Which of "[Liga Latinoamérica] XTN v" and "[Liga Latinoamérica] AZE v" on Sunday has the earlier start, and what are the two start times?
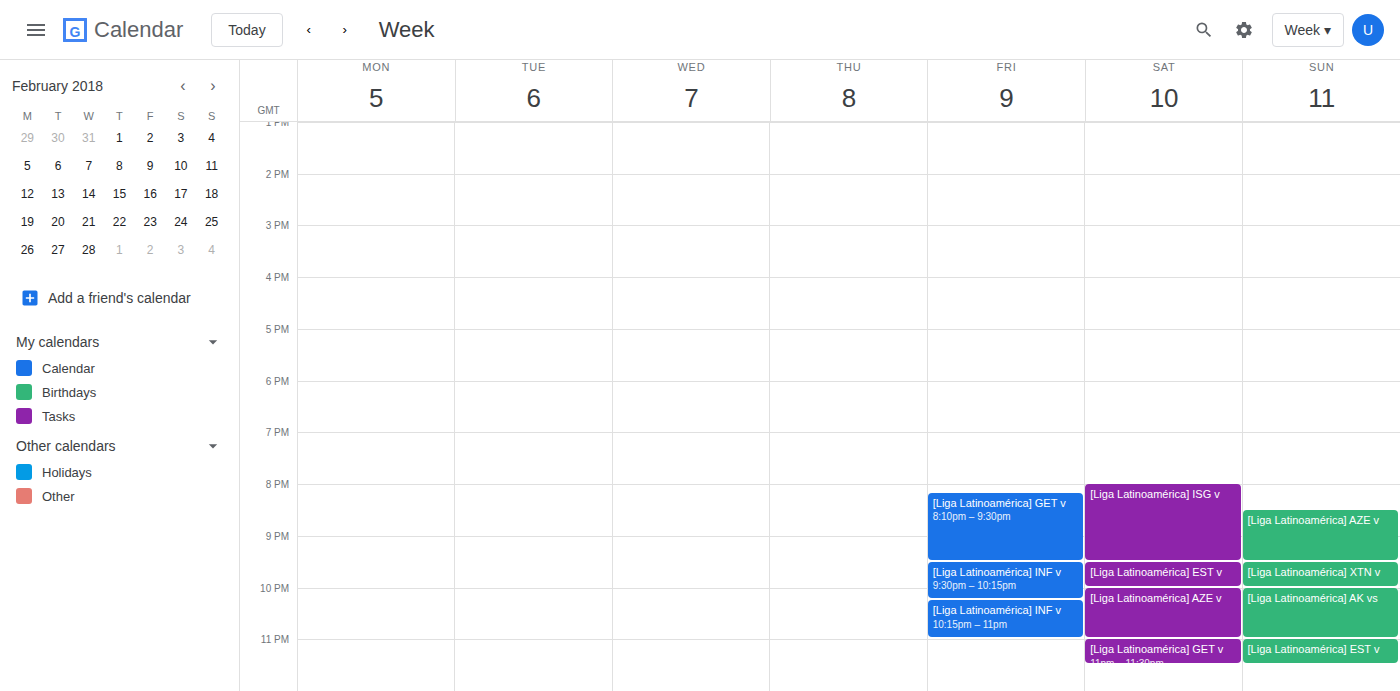
"[Liga Latinoamérica] AZE v" 8:30 PM; "[Liga Latinoamérica] XTN v" 9:30 PM.